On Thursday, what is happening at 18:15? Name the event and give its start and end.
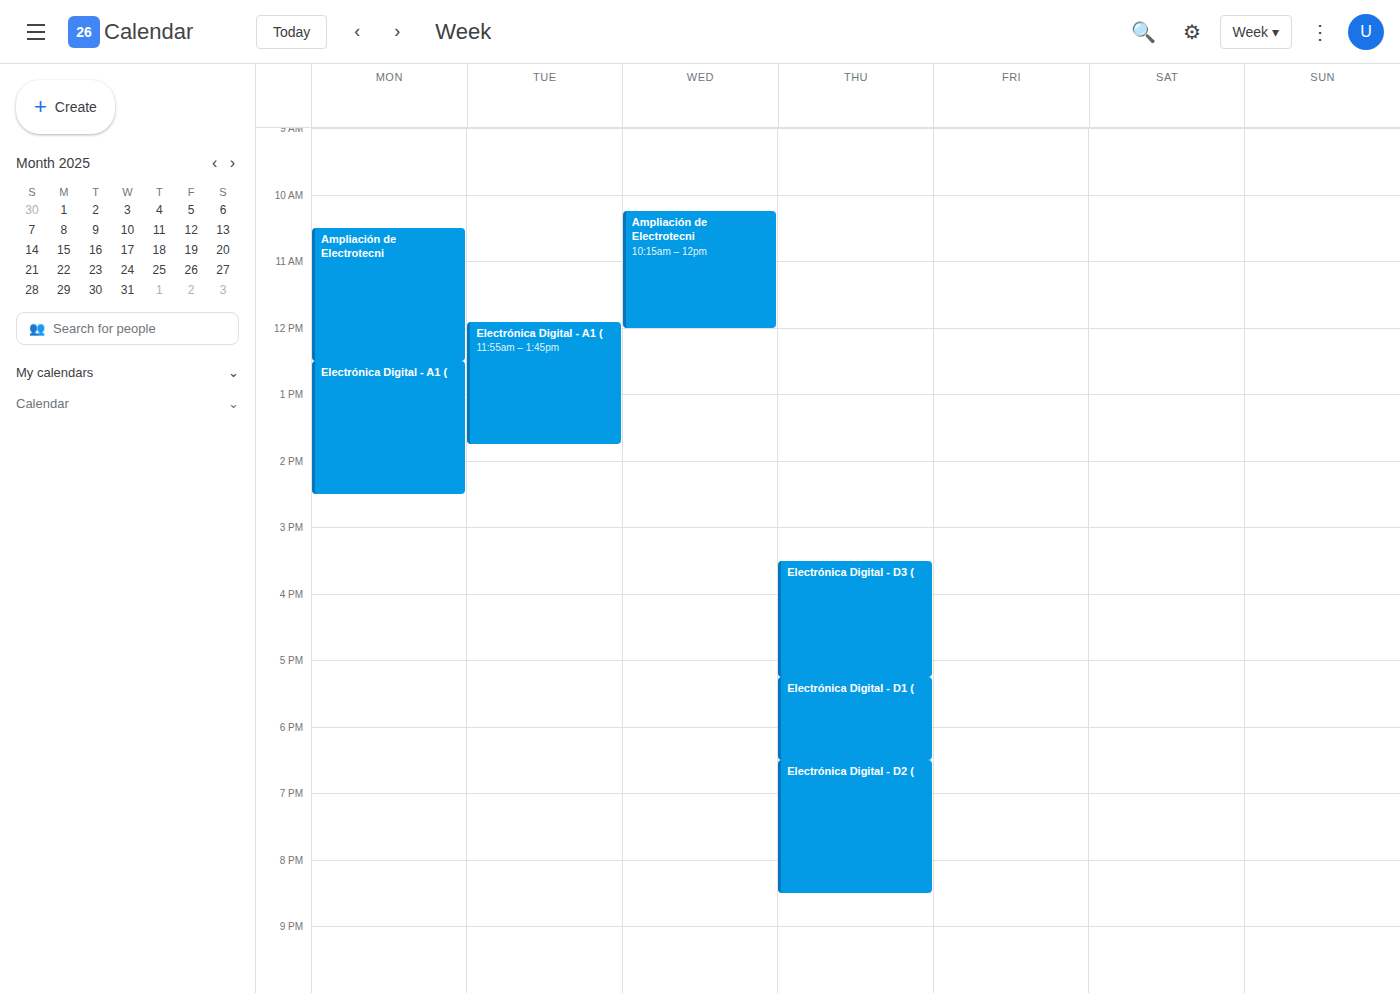
"Electrónica Digital - D1 (", 17:15 to 18:30